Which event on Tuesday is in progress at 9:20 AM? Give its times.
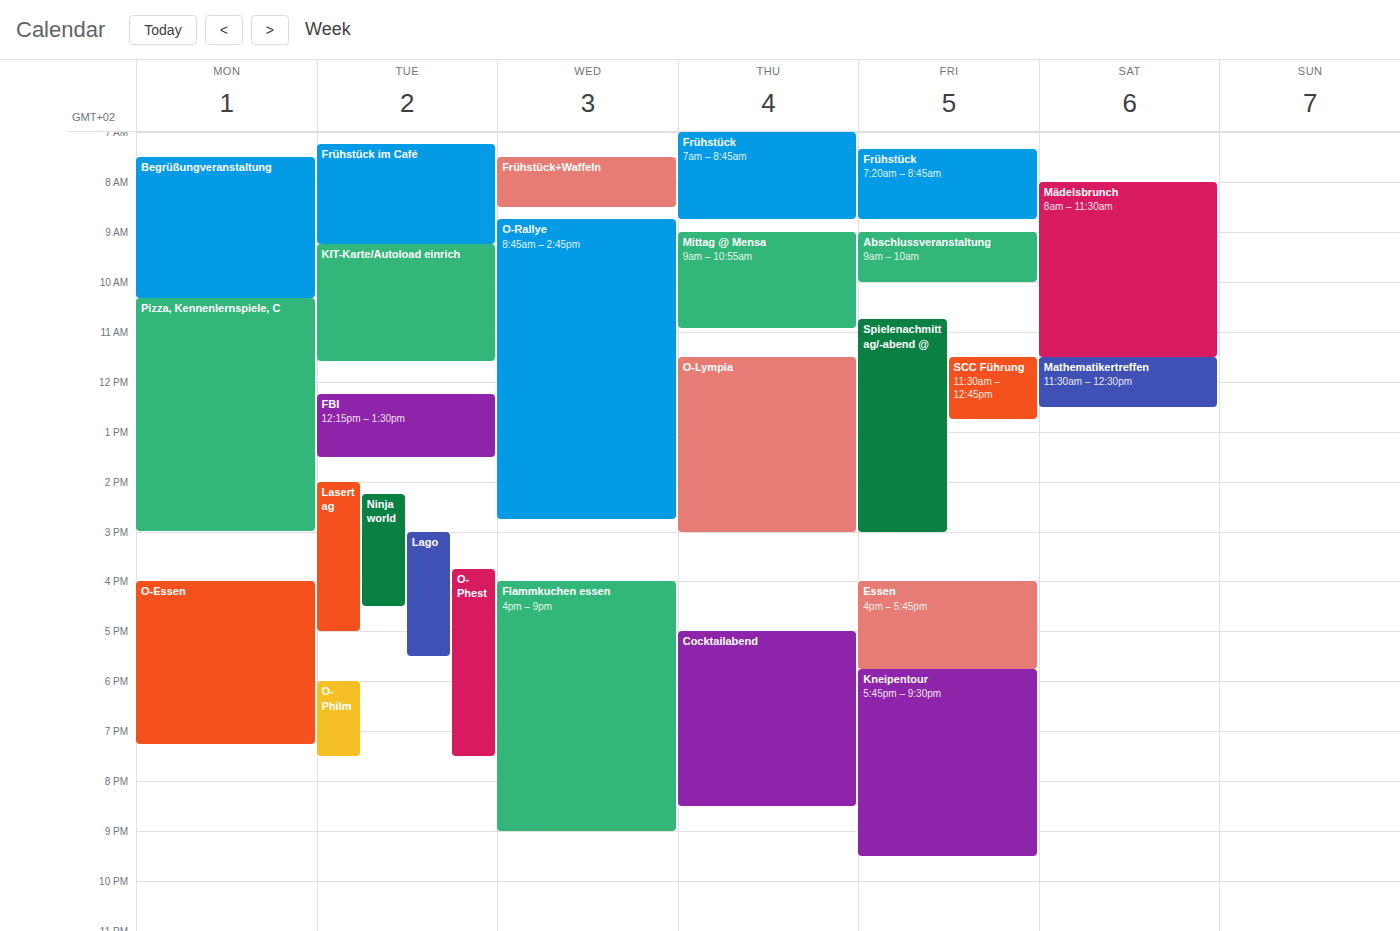
"KIT-Karte/Autoload einrich", 9:15 AM to 11:35 AM